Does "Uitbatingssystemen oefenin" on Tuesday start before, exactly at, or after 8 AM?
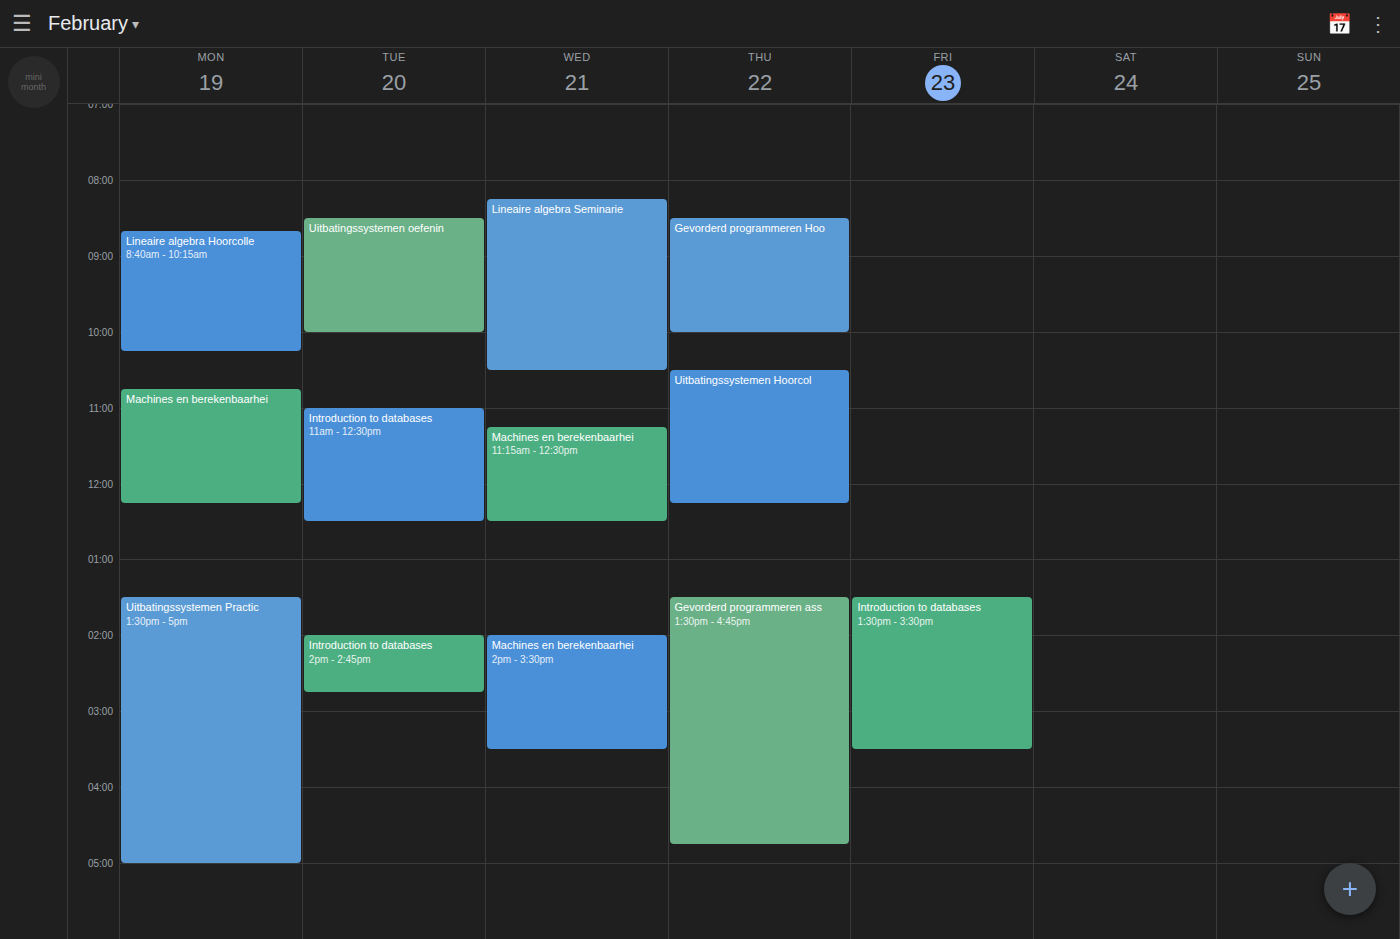
8:30 AM -- after 8 AM, 30 minutes below the 8 AM line.